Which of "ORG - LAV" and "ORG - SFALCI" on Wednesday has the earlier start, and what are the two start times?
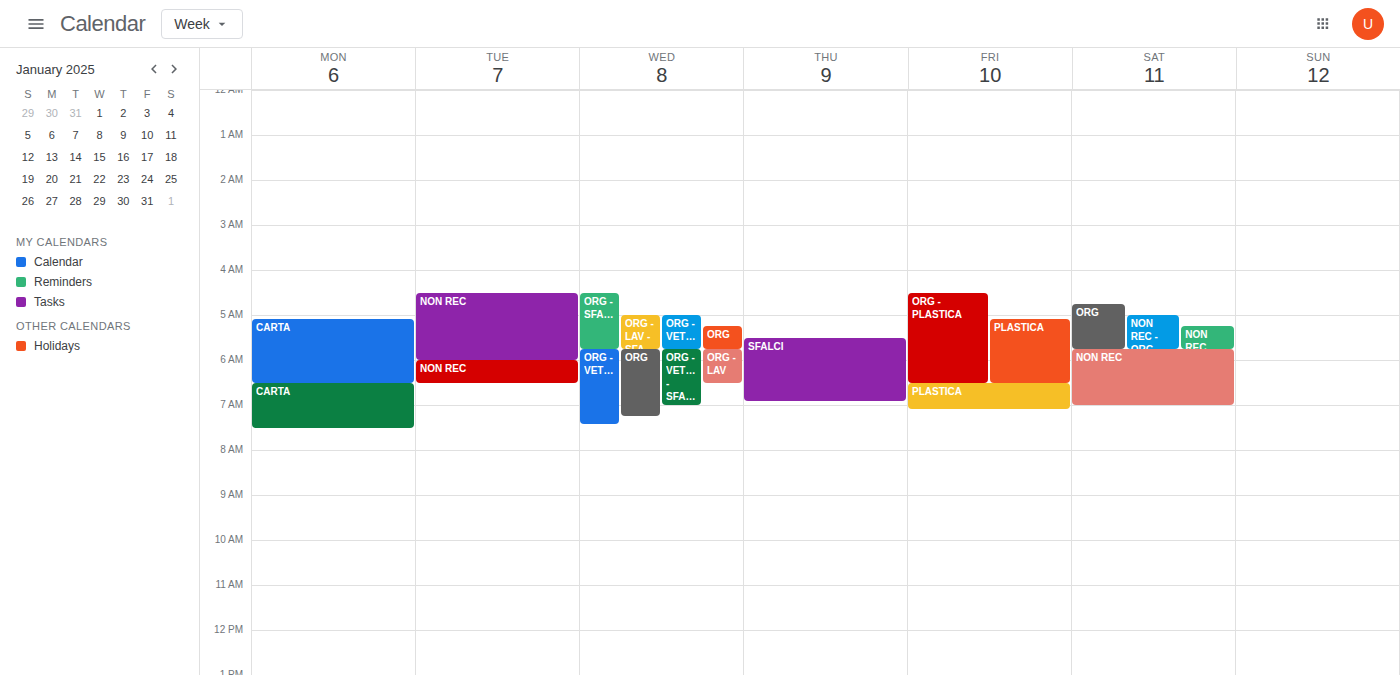
"ORG - SFALCI" 4:30 AM; "ORG - LAV" 5:45 AM.